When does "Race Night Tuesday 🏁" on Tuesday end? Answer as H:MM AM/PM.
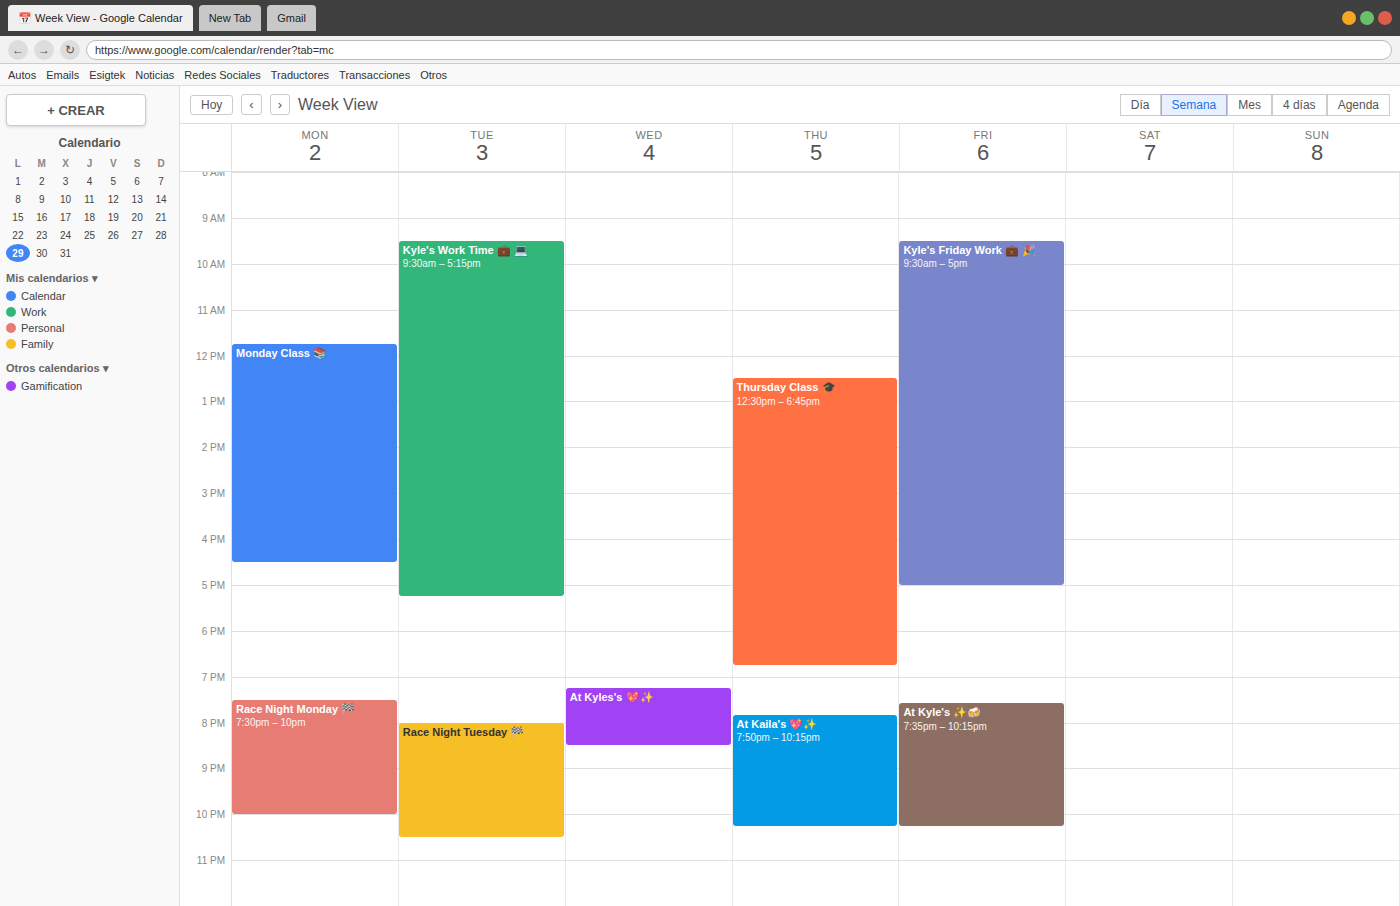
10:30 PM